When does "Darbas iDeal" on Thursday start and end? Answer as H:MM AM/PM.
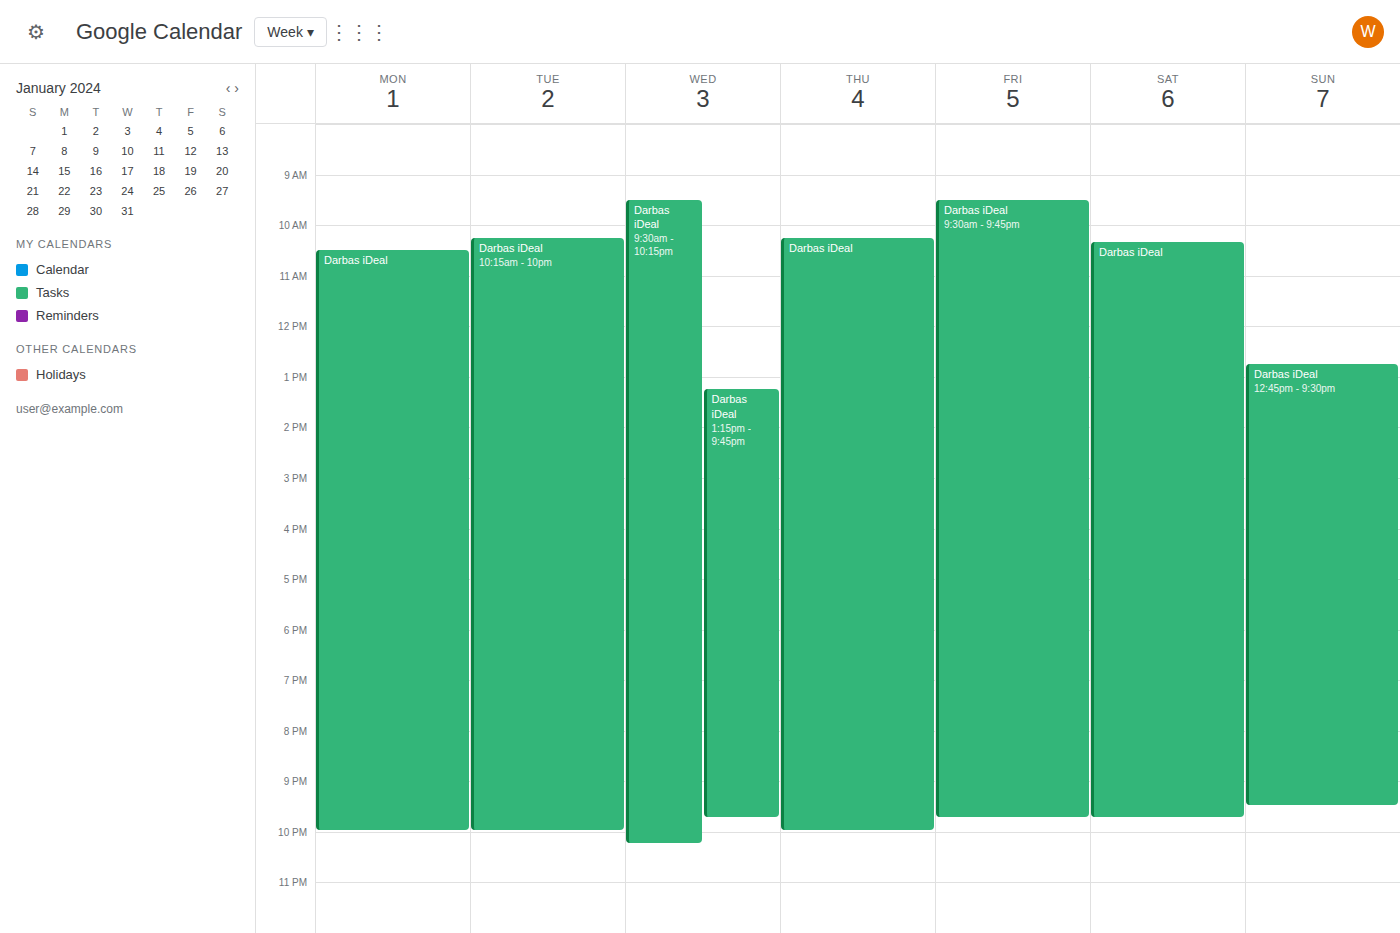
10:15 AM to 10:00 PM